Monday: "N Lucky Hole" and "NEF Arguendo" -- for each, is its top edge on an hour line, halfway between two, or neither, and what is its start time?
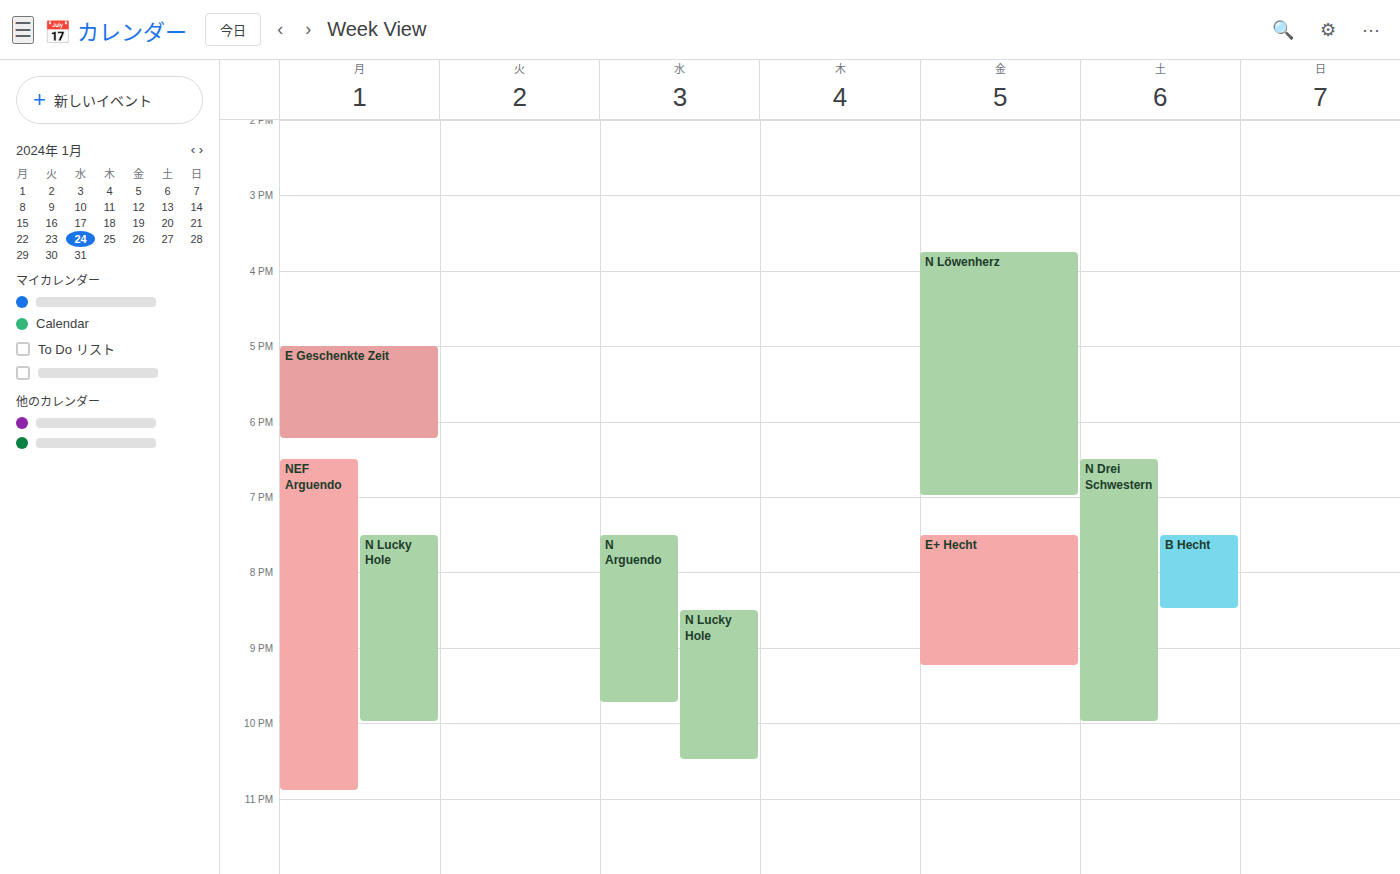
"N Lucky Hole": 7:30 PM, halfway between the 7 PM and 8 PM lines. "NEF Arguendo": 6:30 PM, halfway between the 6 PM and 7 PM lines.